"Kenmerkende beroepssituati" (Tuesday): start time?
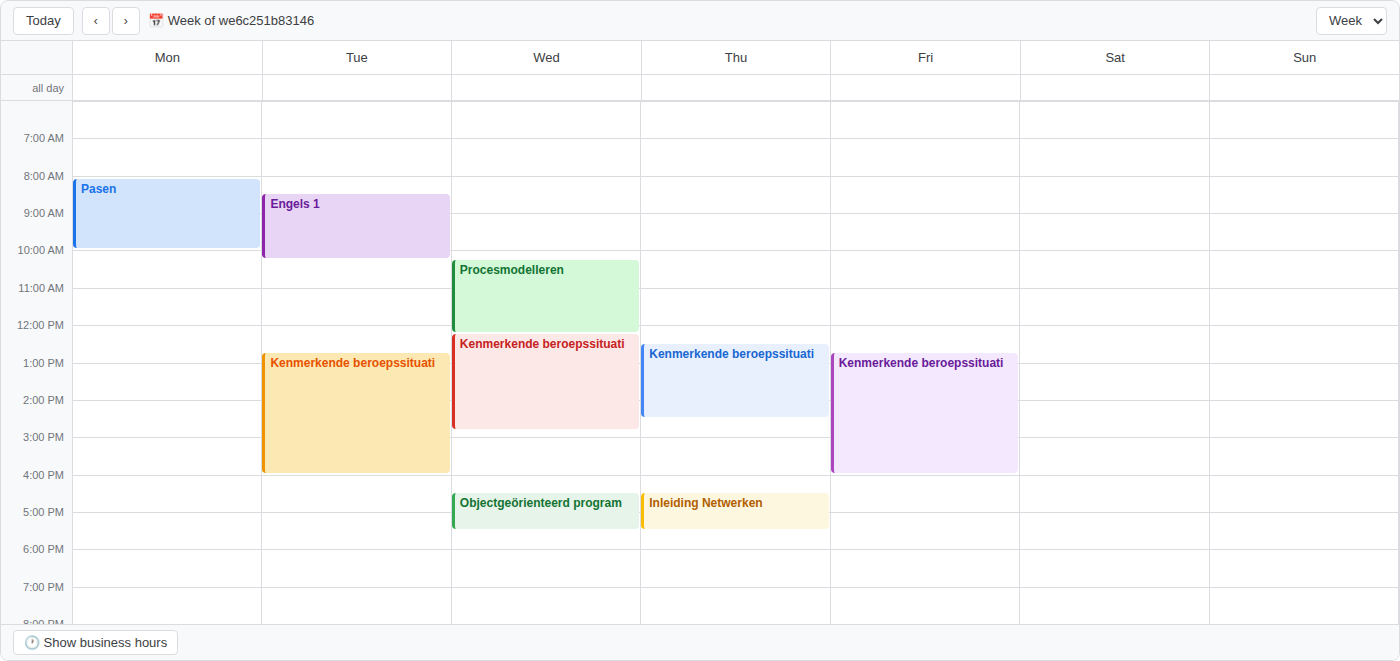
12:45 PM